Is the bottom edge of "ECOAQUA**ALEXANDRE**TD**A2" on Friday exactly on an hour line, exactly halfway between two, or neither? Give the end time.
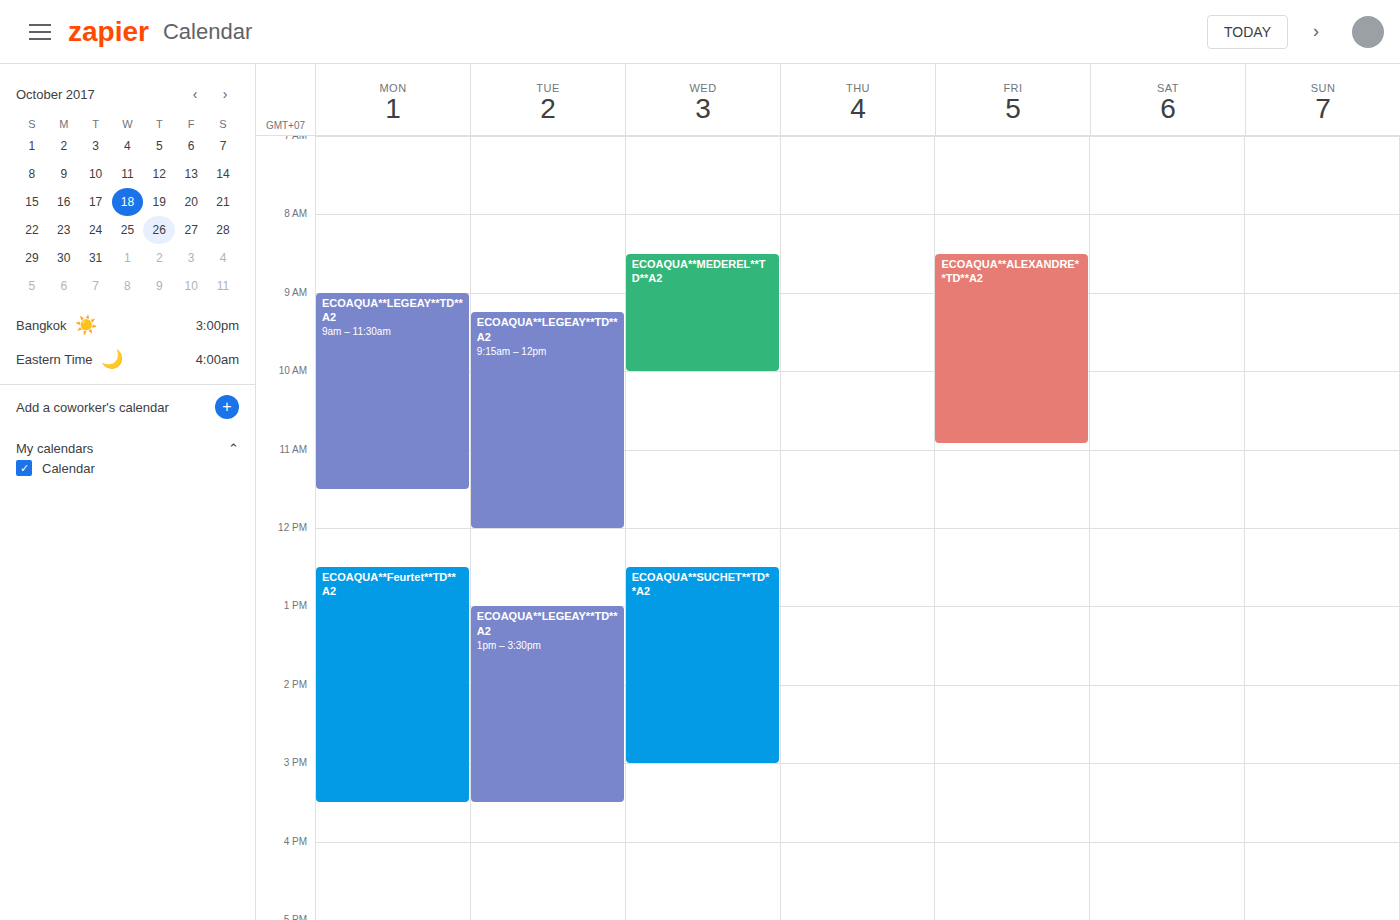
10:55 AM -- neither: 55 minutes below the 10 AM line and 5 minutes above the 11 AM line.